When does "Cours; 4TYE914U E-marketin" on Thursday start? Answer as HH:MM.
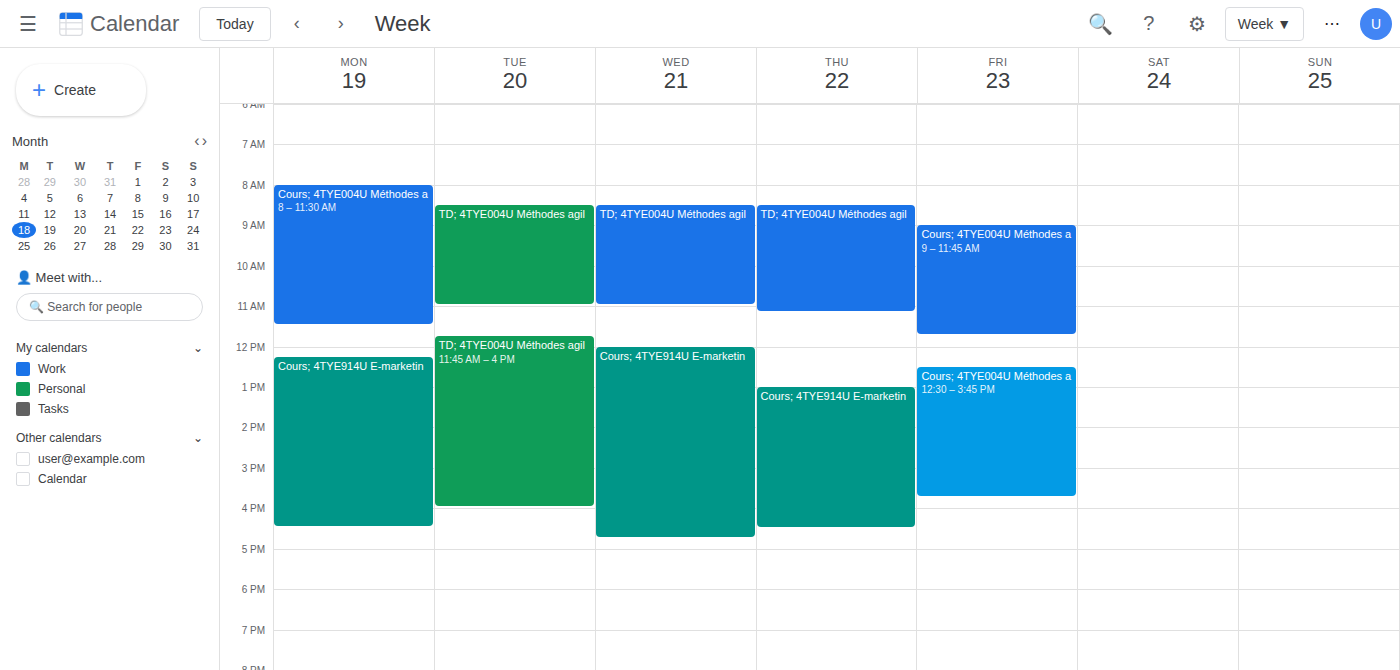
13:00